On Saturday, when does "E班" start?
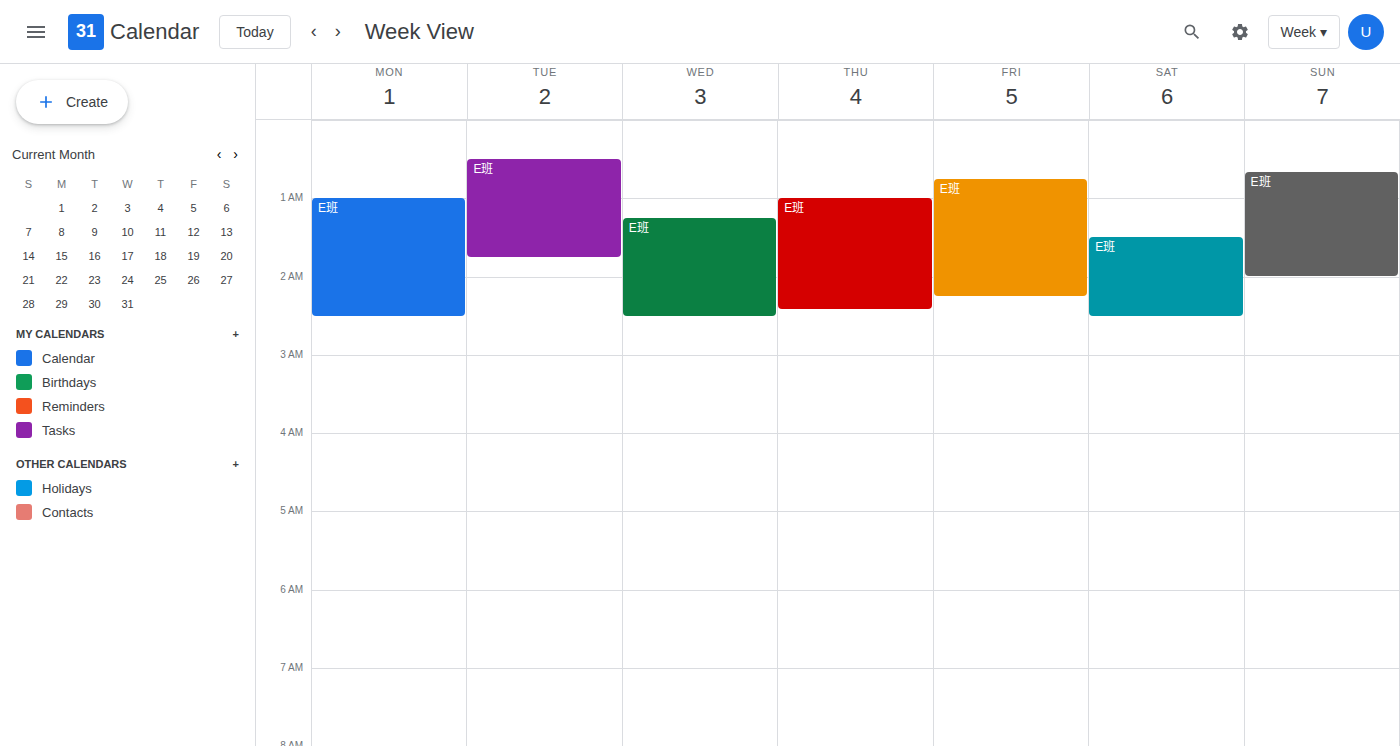
1:30 AM